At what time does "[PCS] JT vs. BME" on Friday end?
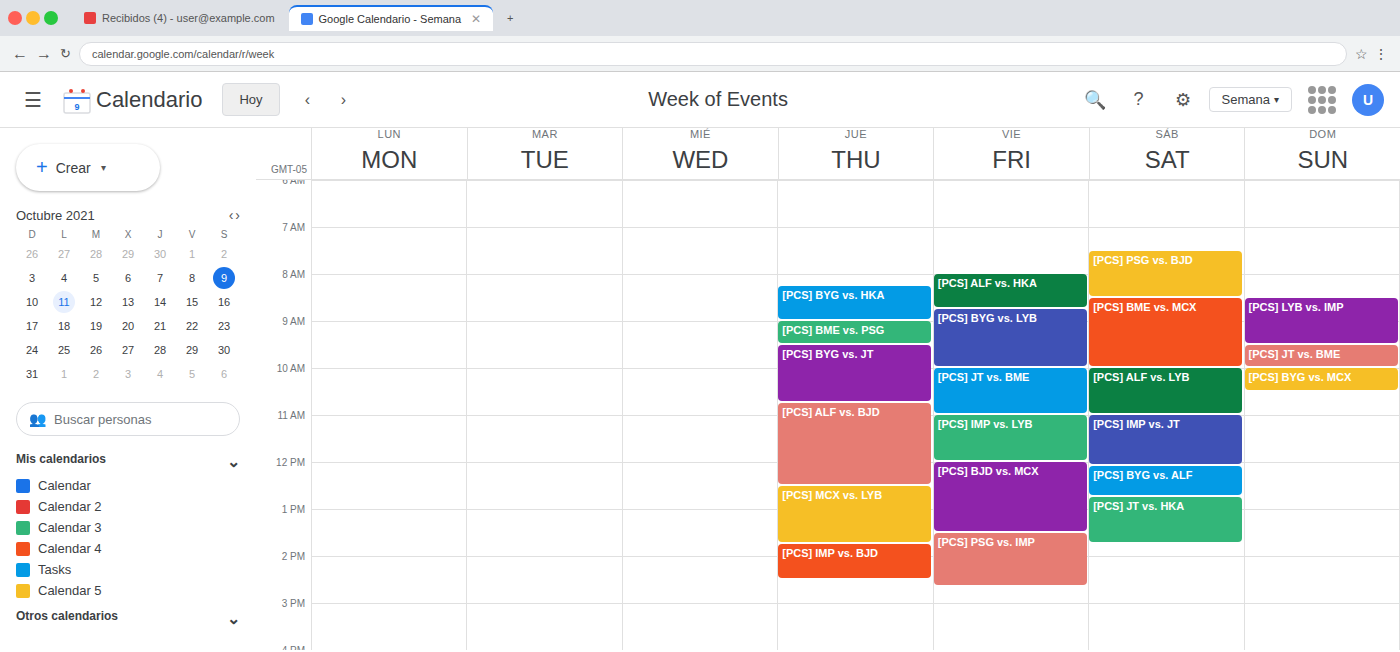
11:00 AM